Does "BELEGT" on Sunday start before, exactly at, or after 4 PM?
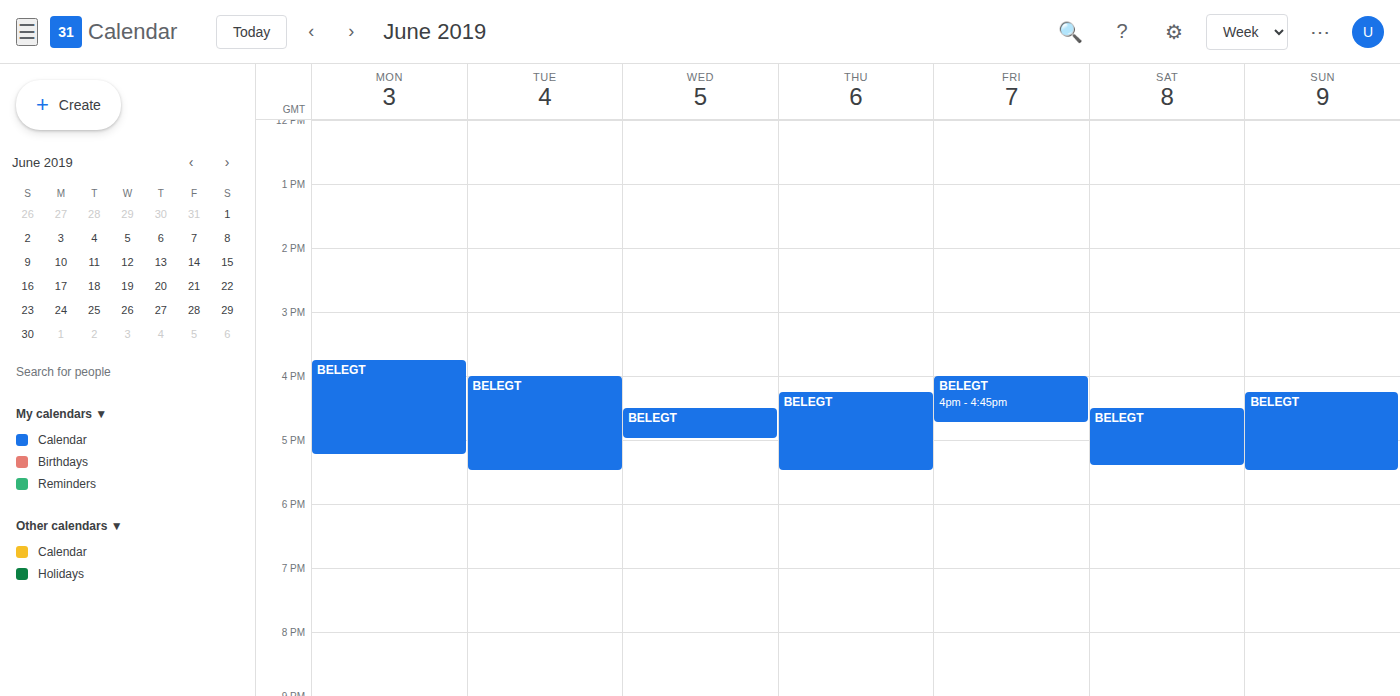
4:15 PM -- after 4 PM, 15 minutes below the 4 PM line.